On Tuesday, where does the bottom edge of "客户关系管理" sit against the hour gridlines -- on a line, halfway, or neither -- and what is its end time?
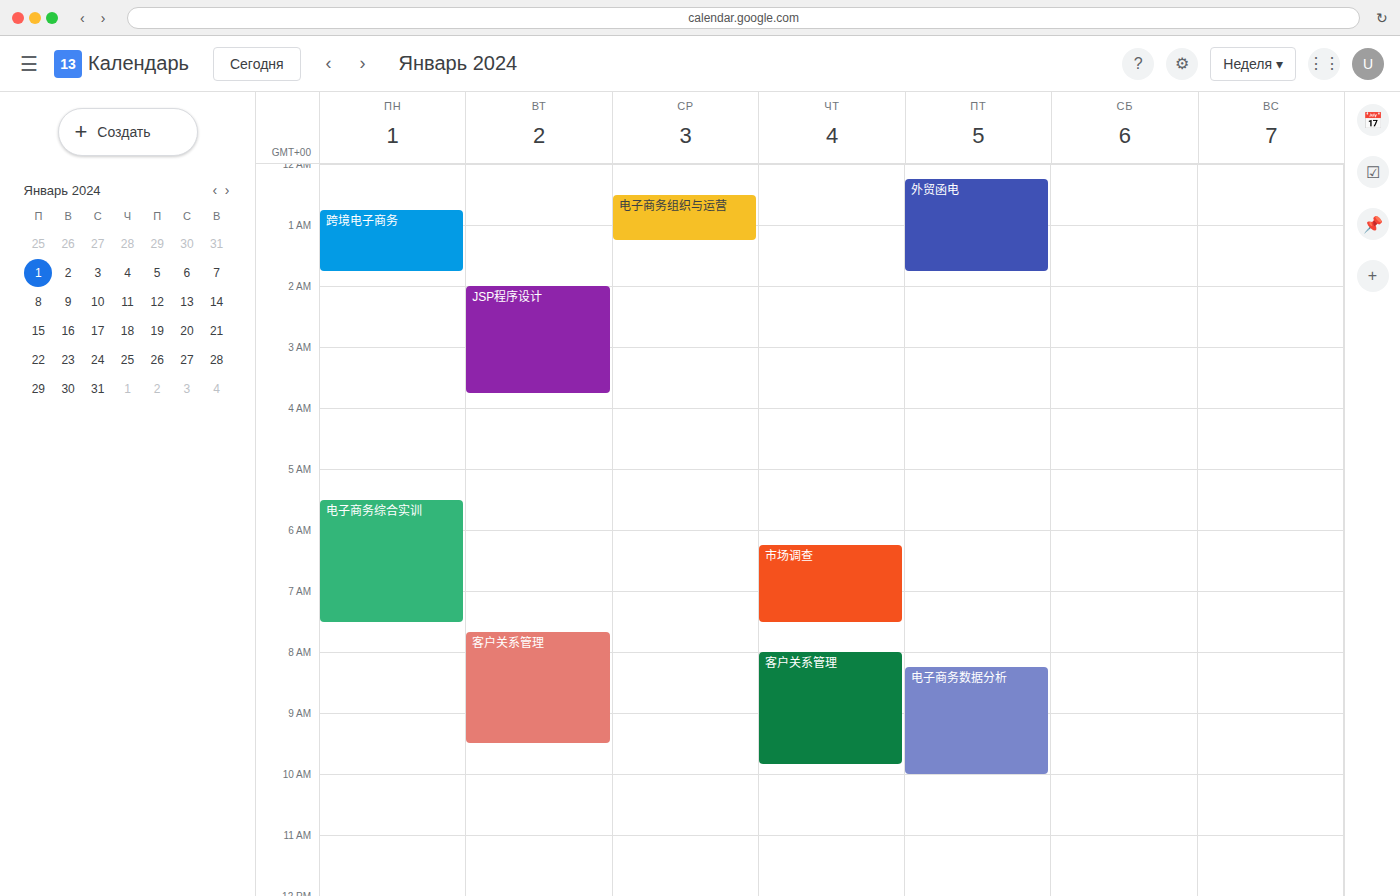
9:30 AM -- halfway between the 9 AM and 10 AM lines.